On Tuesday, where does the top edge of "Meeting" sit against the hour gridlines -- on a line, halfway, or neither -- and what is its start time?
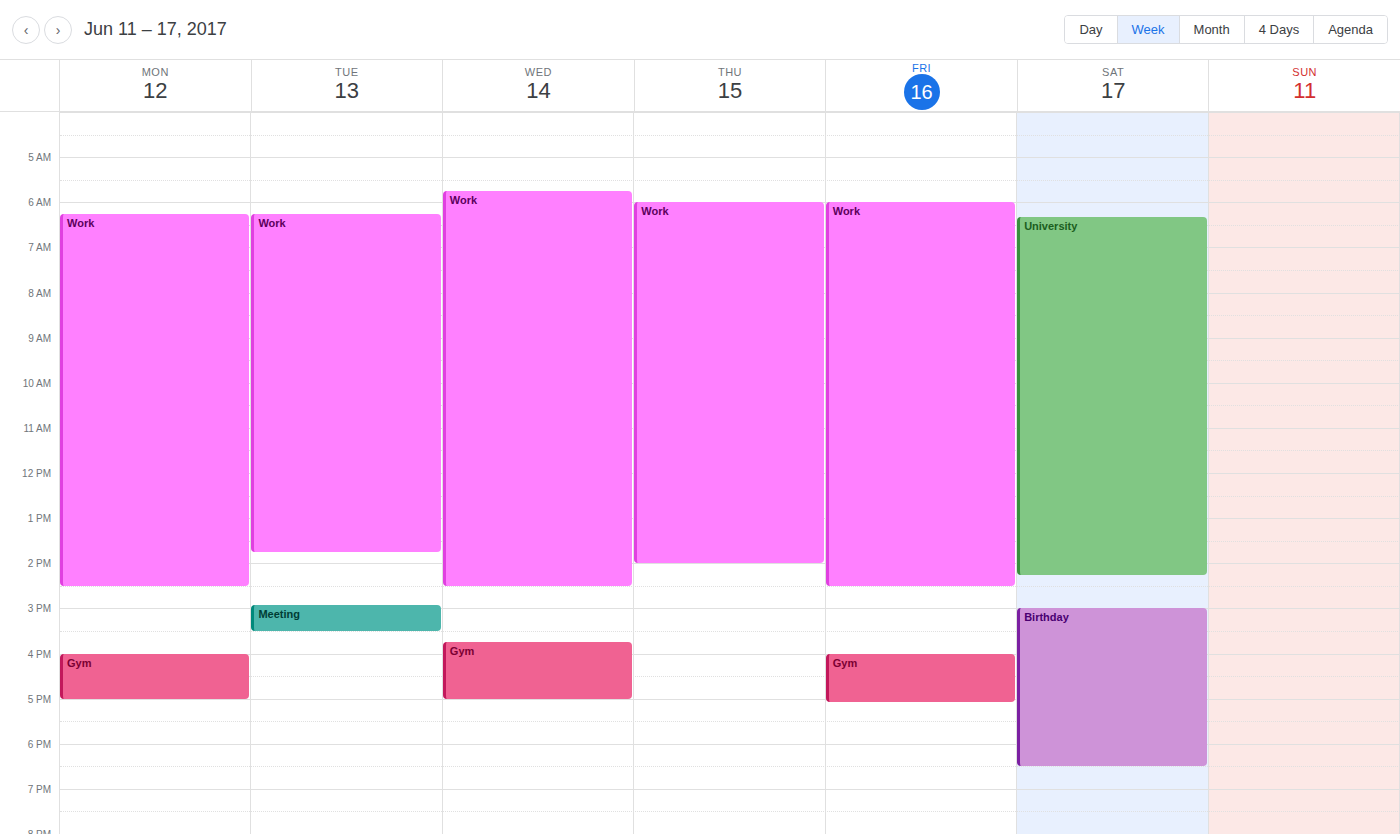
2:55 PM -- neither: 55 minutes below the 2 PM line and 5 minutes above the 3 PM line.